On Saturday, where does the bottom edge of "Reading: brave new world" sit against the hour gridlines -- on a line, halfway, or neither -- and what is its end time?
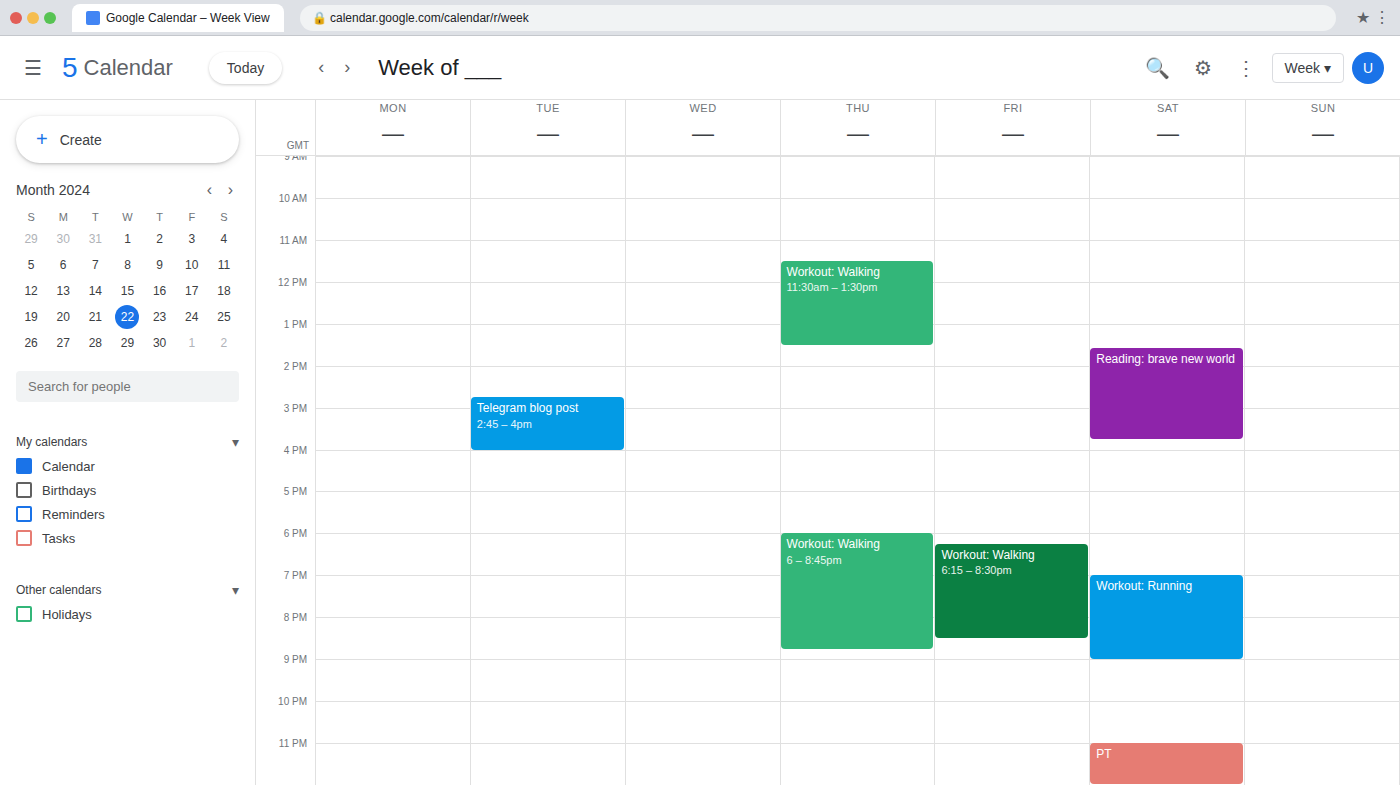
3:45 PM -- neither: three quarters of the way from the 3 PM line to the 4 PM line.